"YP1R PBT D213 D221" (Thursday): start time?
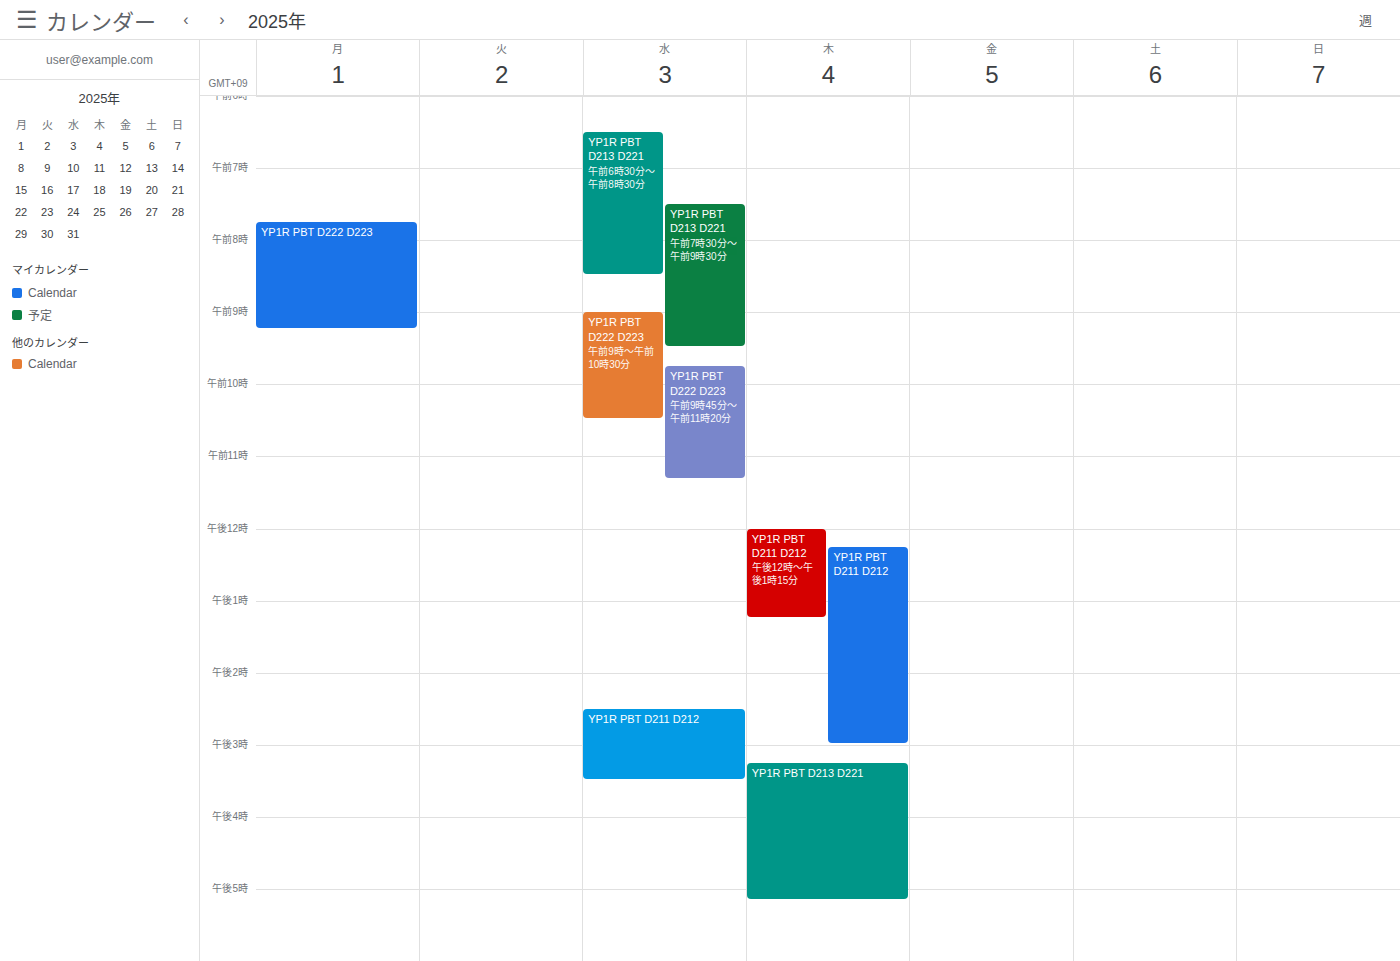
3:15 PM